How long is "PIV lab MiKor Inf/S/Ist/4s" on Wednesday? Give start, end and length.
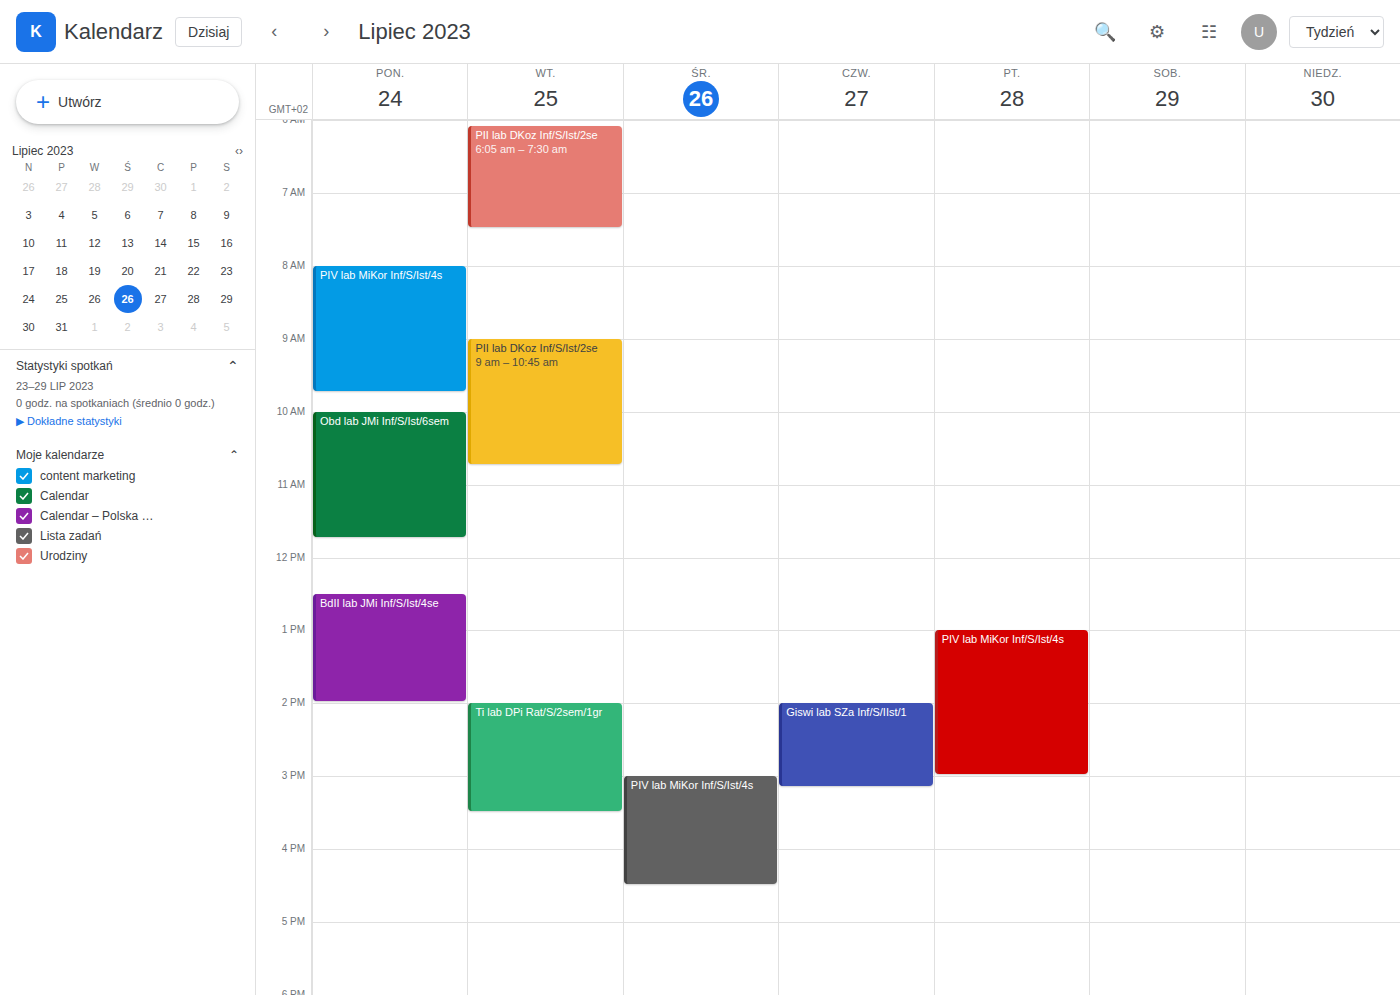
15:00 to 16:30, 1 hour 30 minutes